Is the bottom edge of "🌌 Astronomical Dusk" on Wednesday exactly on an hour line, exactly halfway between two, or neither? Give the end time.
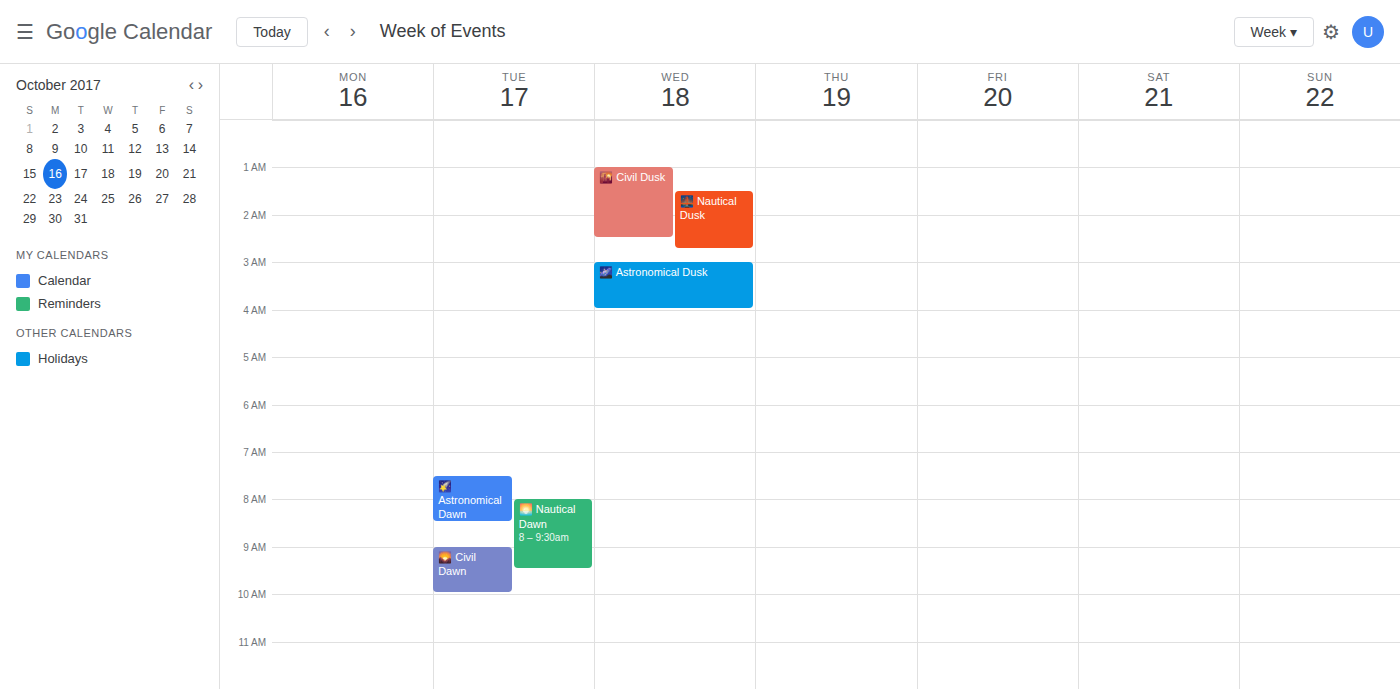
4:00 AM -- exactly on the 4 AM line.